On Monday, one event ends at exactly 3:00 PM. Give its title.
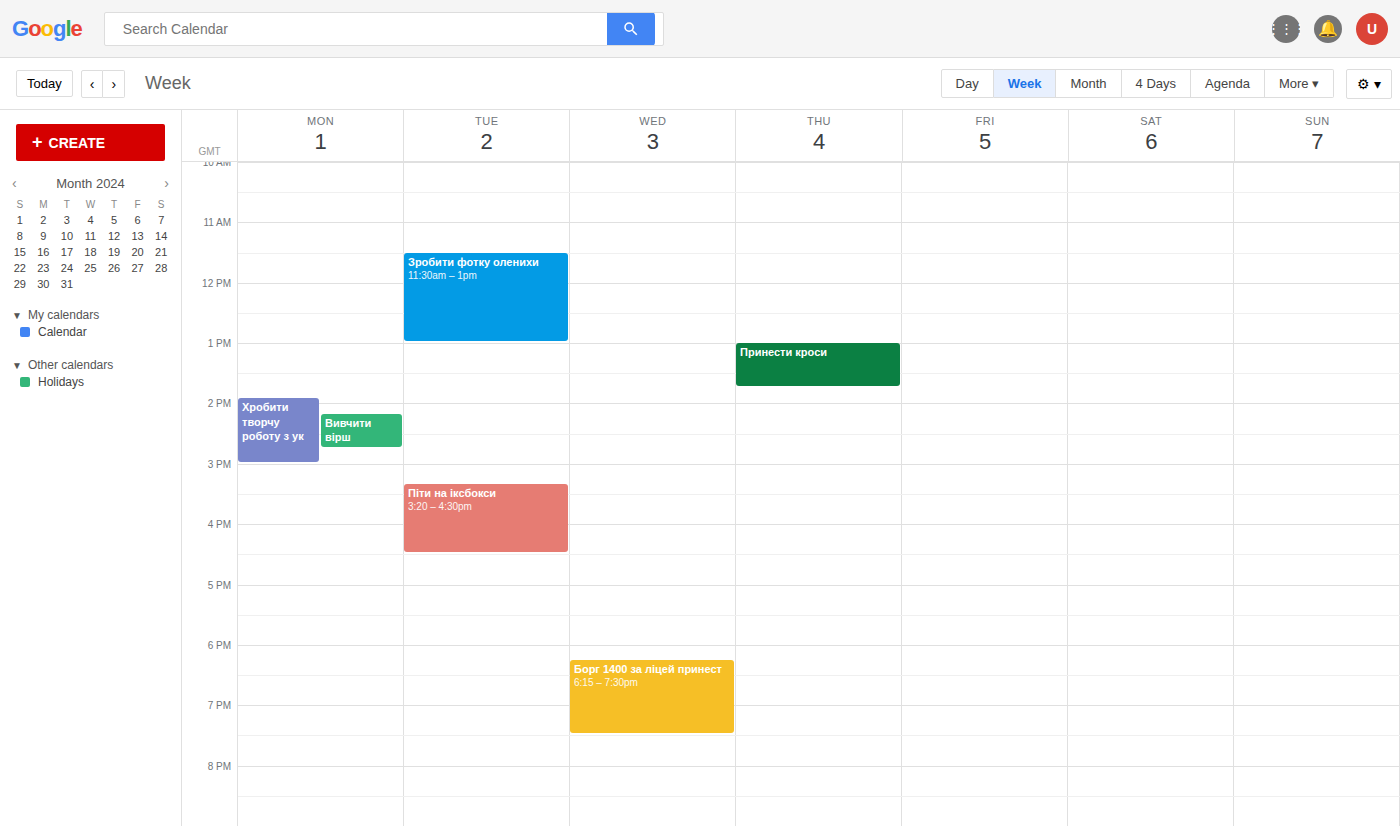
"Хробити творчу роботу з ук"